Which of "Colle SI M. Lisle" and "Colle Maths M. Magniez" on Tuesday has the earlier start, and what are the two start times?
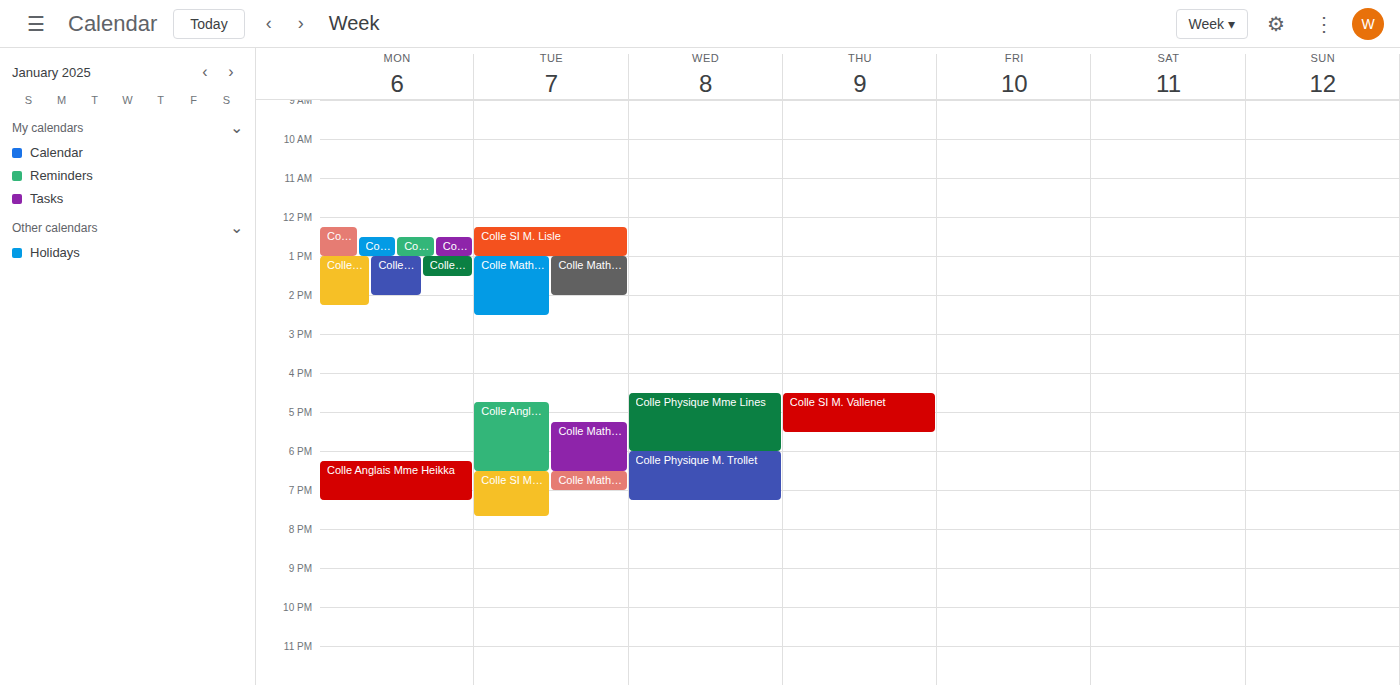
"Colle SI M. Lisle" 12:15 PM; "Colle Maths M. Magniez" 1:00 PM.